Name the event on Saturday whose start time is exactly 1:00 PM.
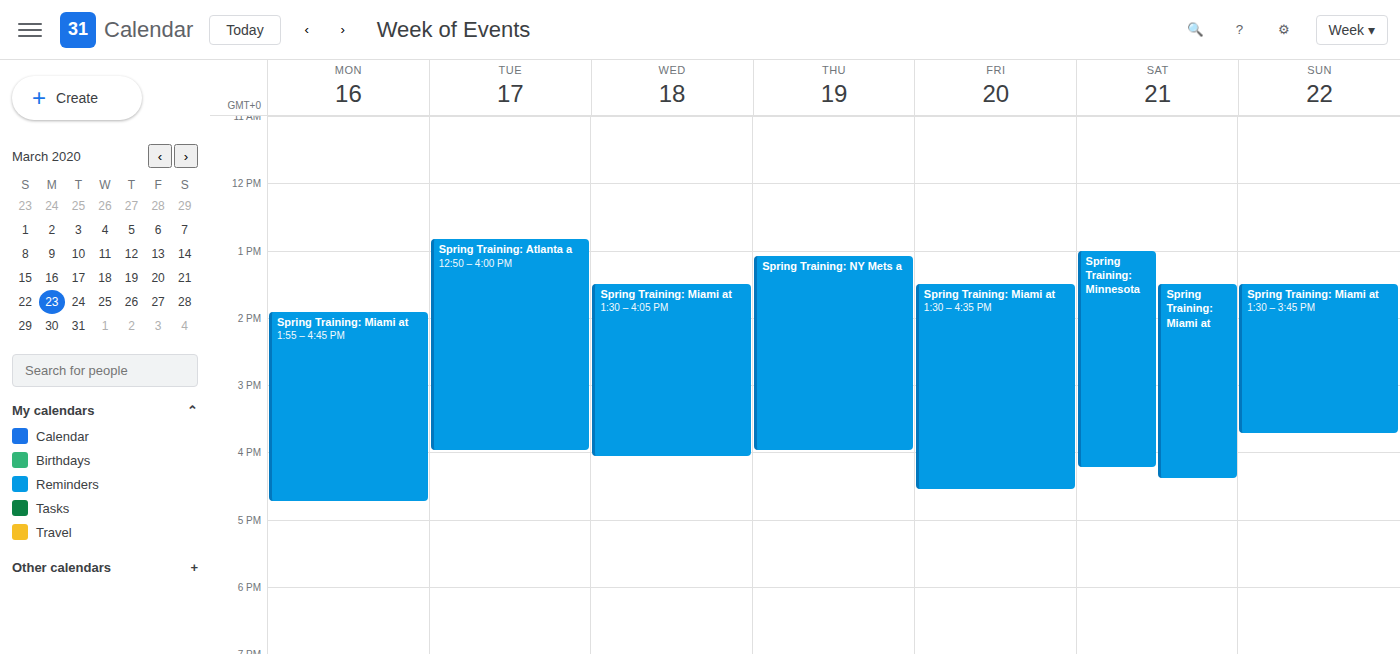
"Spring Training: Minnesota"